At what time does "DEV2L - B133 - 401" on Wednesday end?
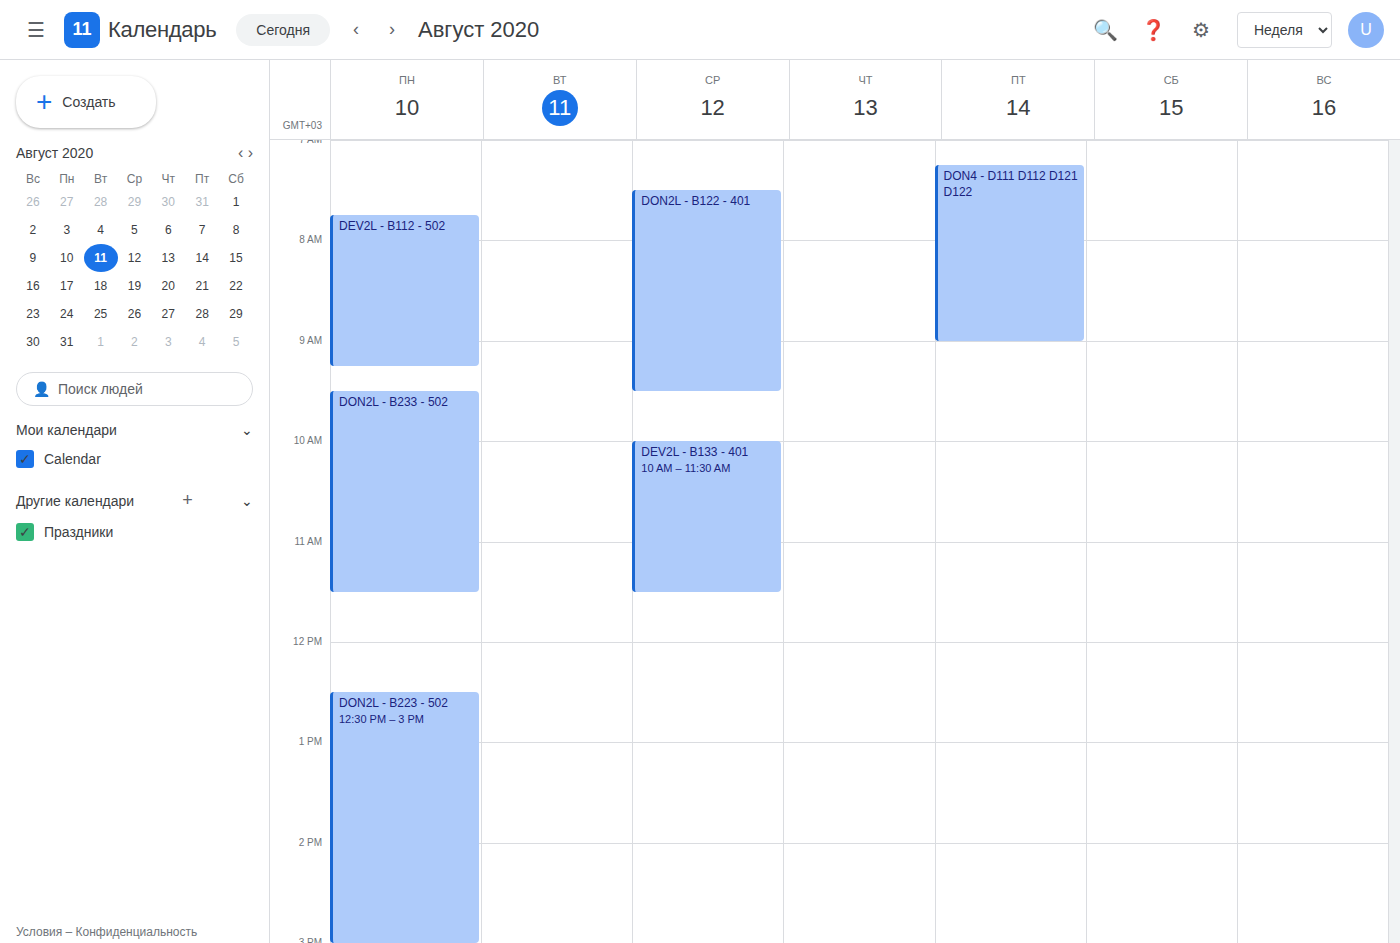
11:30 AM